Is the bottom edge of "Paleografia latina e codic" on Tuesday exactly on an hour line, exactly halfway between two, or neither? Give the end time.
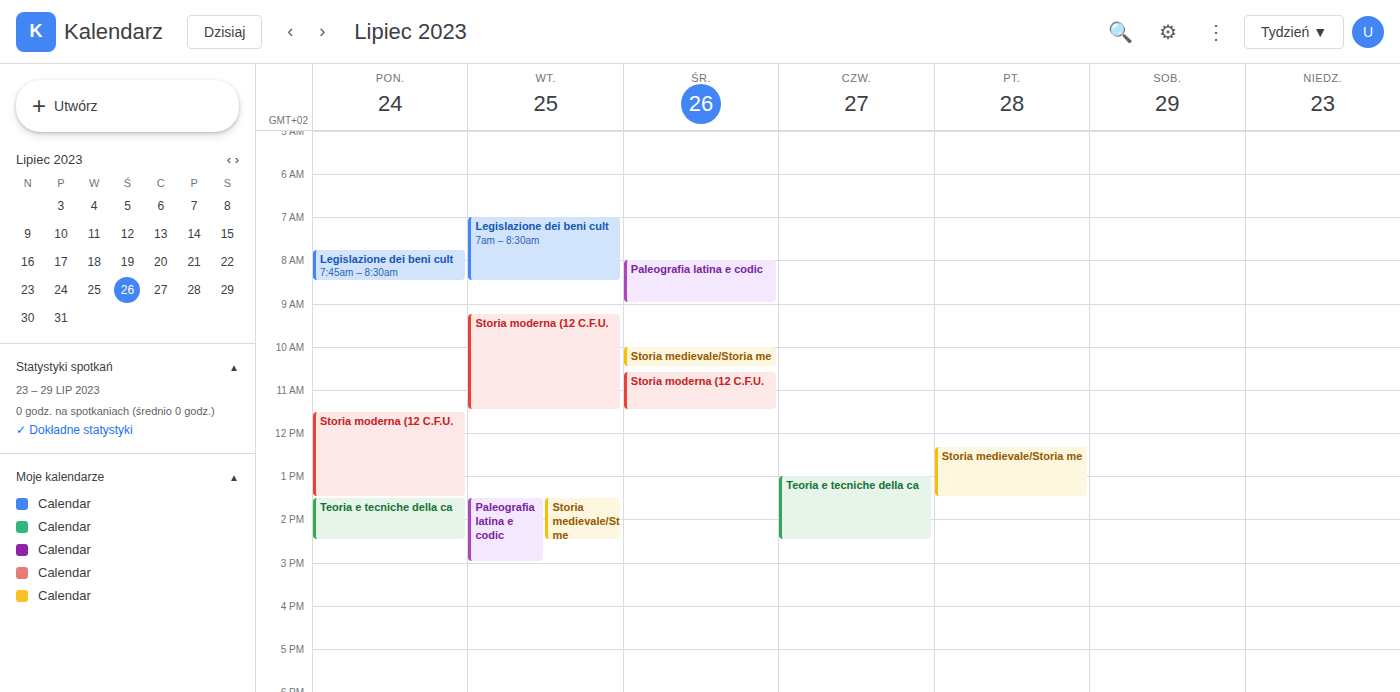
3:00 PM -- exactly on the 3 PM line.